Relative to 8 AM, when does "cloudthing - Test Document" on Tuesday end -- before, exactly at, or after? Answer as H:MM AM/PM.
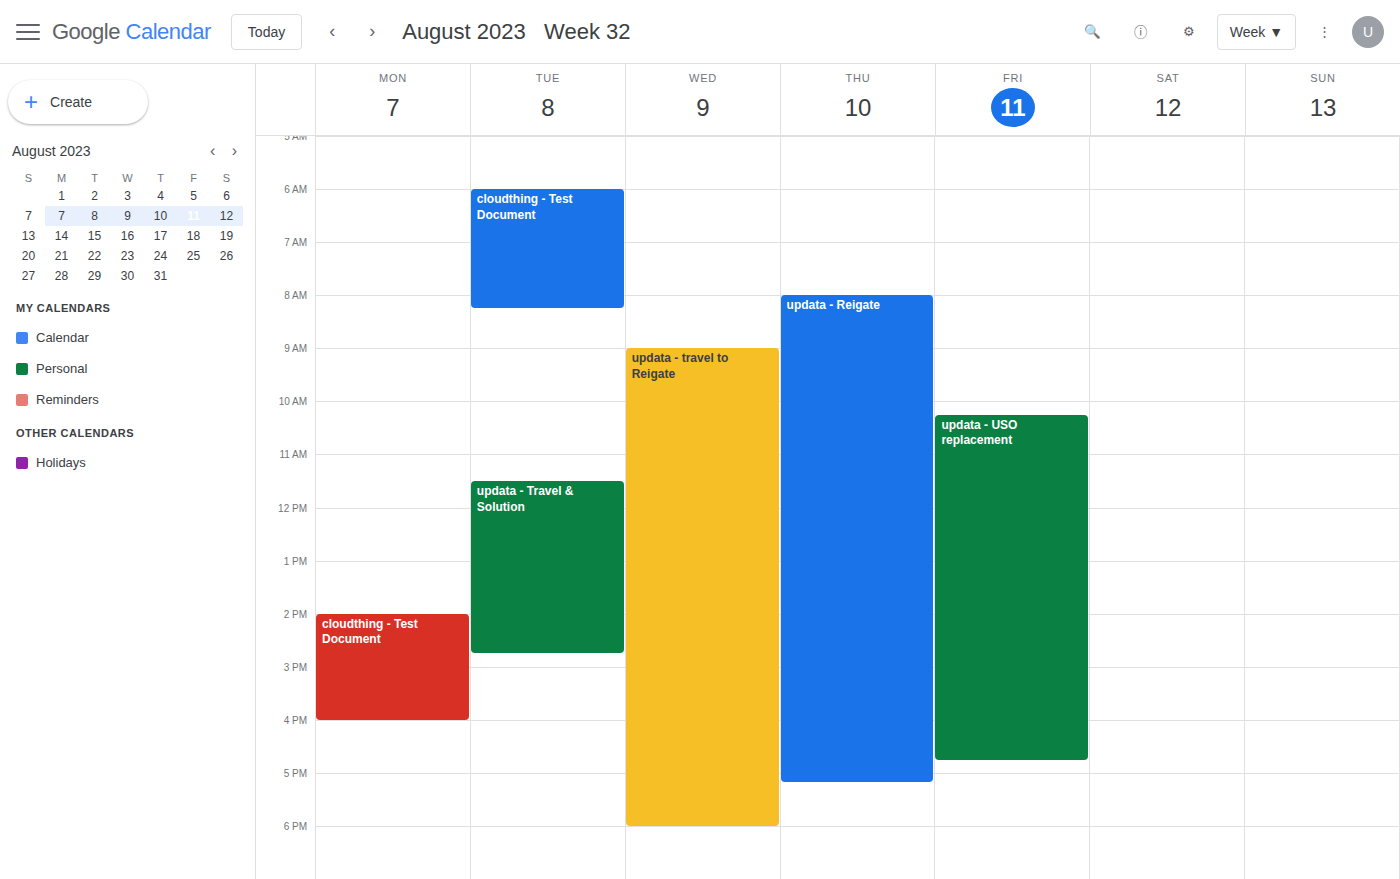
8:15 AM -- after 8 AM, 15 minutes below the 8 AM line.